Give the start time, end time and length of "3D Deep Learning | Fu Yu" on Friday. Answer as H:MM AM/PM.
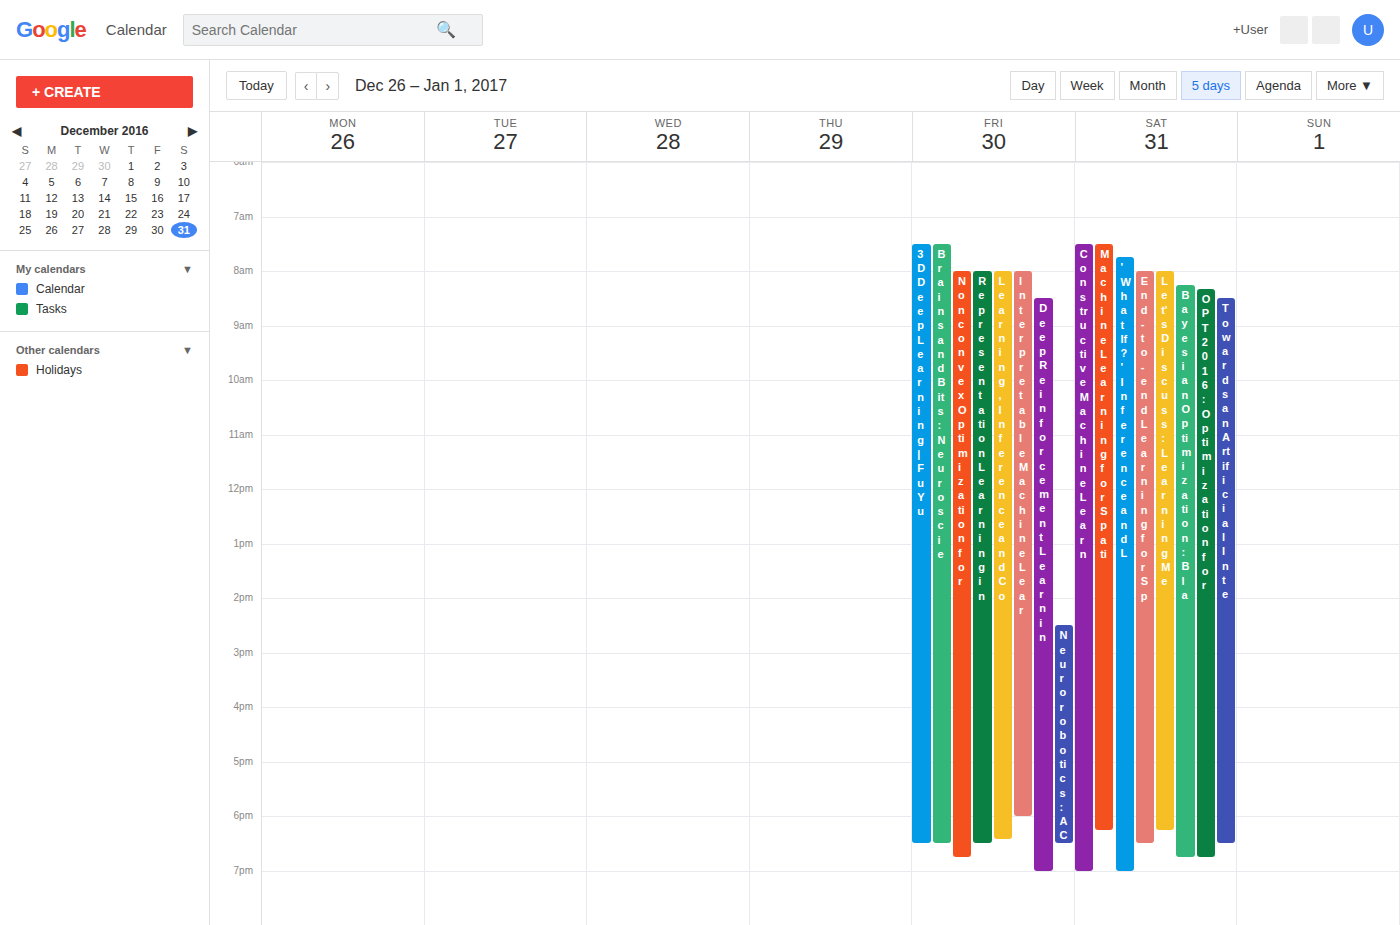
7:30 AM to 6:30 PM, 11 hours